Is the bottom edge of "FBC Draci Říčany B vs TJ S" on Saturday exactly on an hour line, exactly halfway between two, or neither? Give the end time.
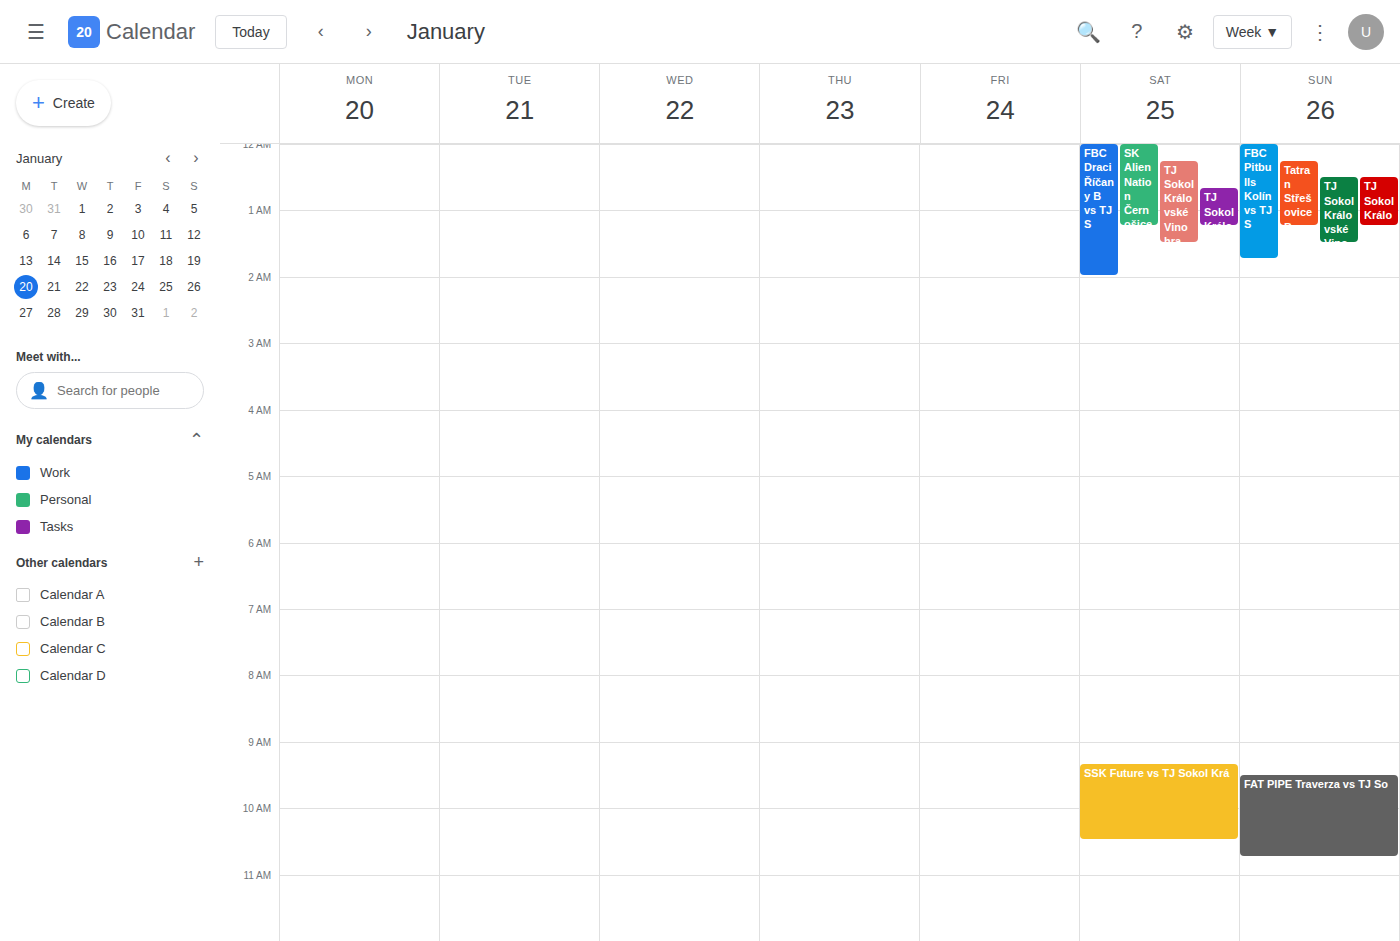
2:00 AM -- exactly on the 2 AM line.